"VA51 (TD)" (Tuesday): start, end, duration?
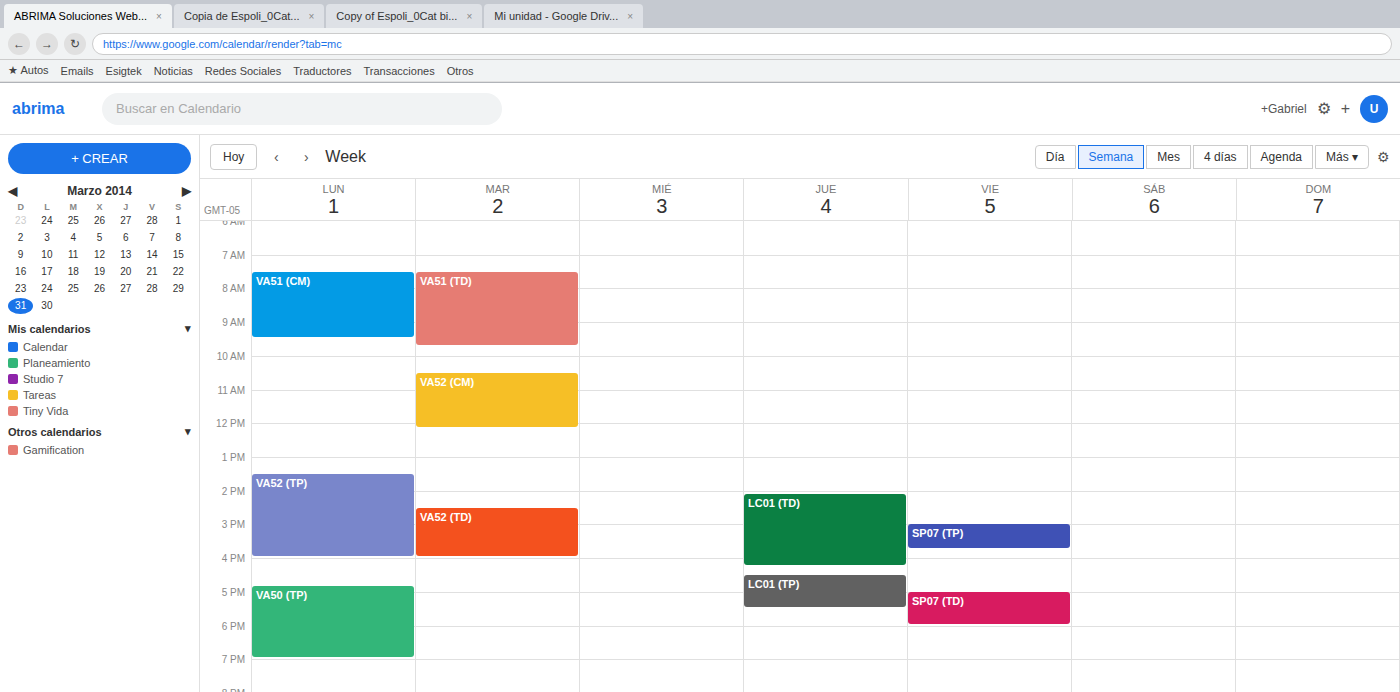
7:30 AM to 9:45 AM, 2 hours 15 minutes